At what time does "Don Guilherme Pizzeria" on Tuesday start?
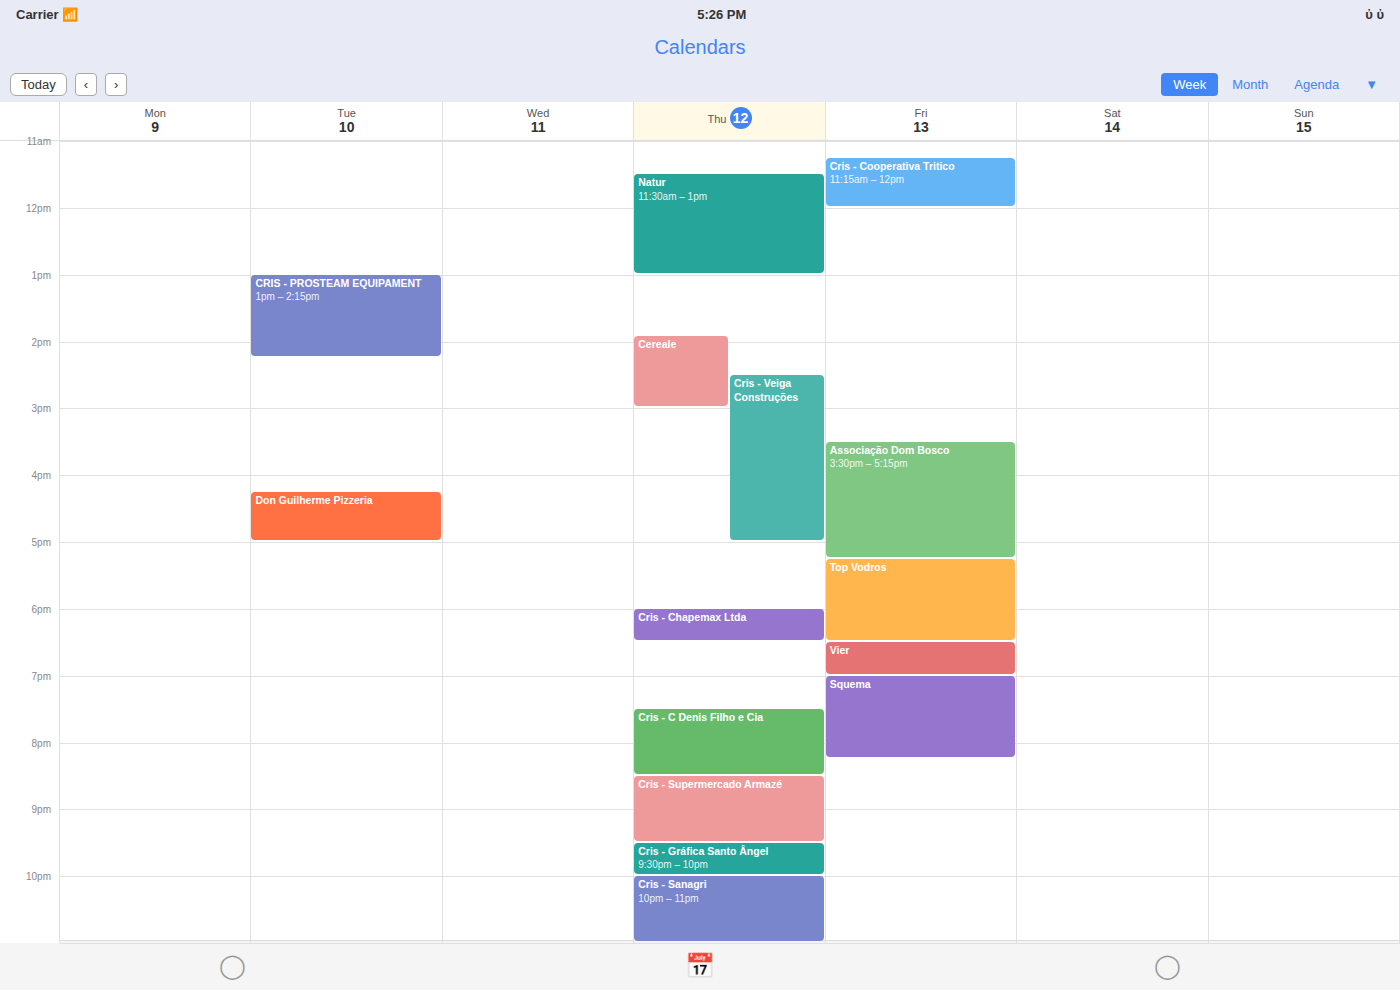
4:15 PM